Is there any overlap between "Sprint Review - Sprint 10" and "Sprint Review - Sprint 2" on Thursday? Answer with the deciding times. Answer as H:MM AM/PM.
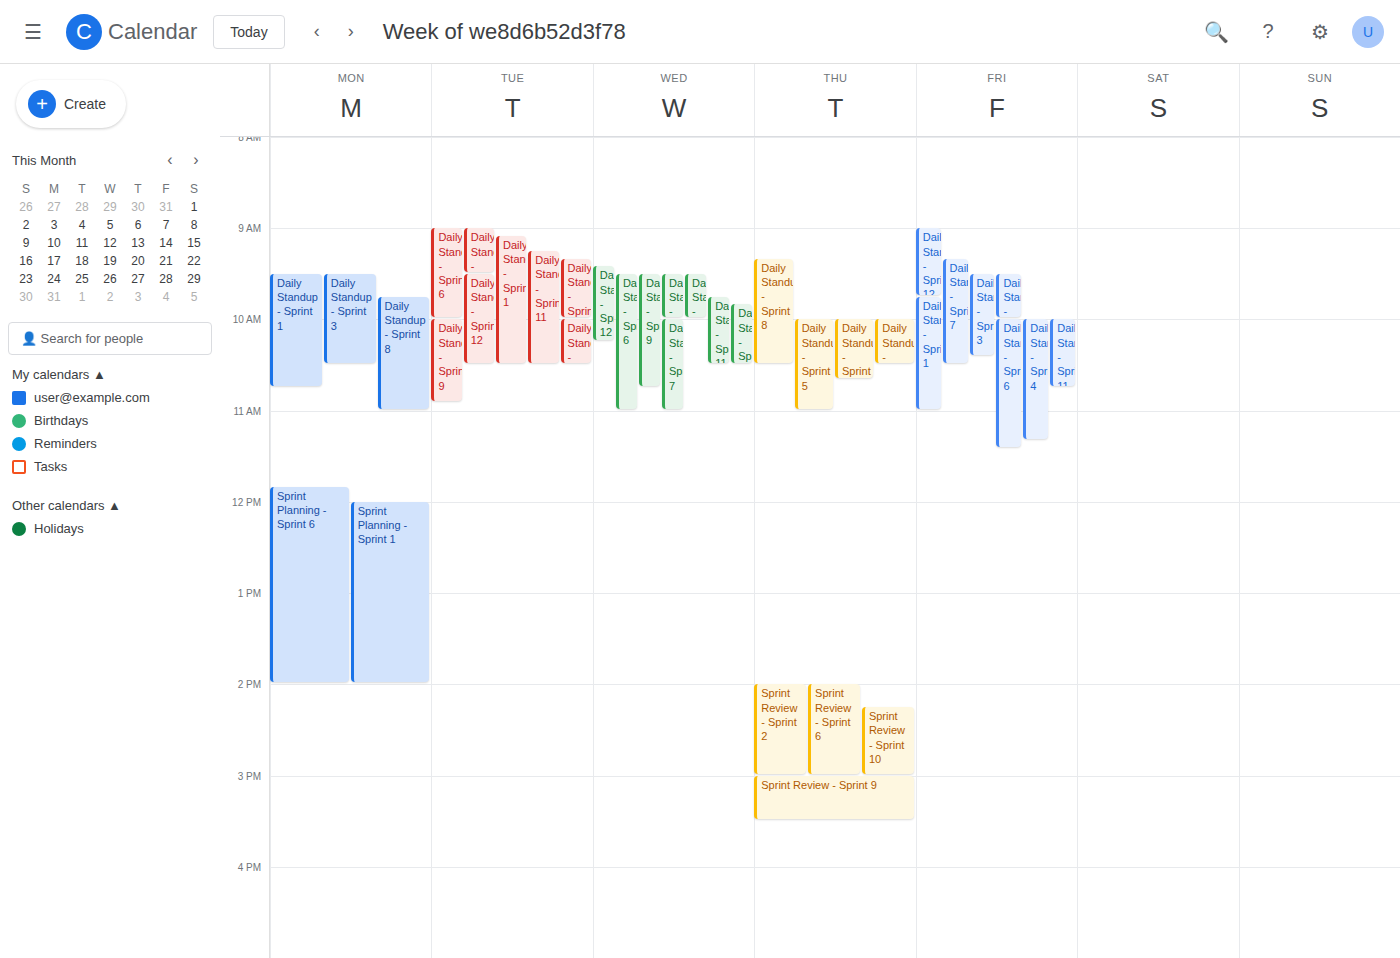
"Sprint Review - Sprint 10" runs 2:15 PM to 3:00 PM, inside "Sprint Review - Sprint 2" -- they overlap.